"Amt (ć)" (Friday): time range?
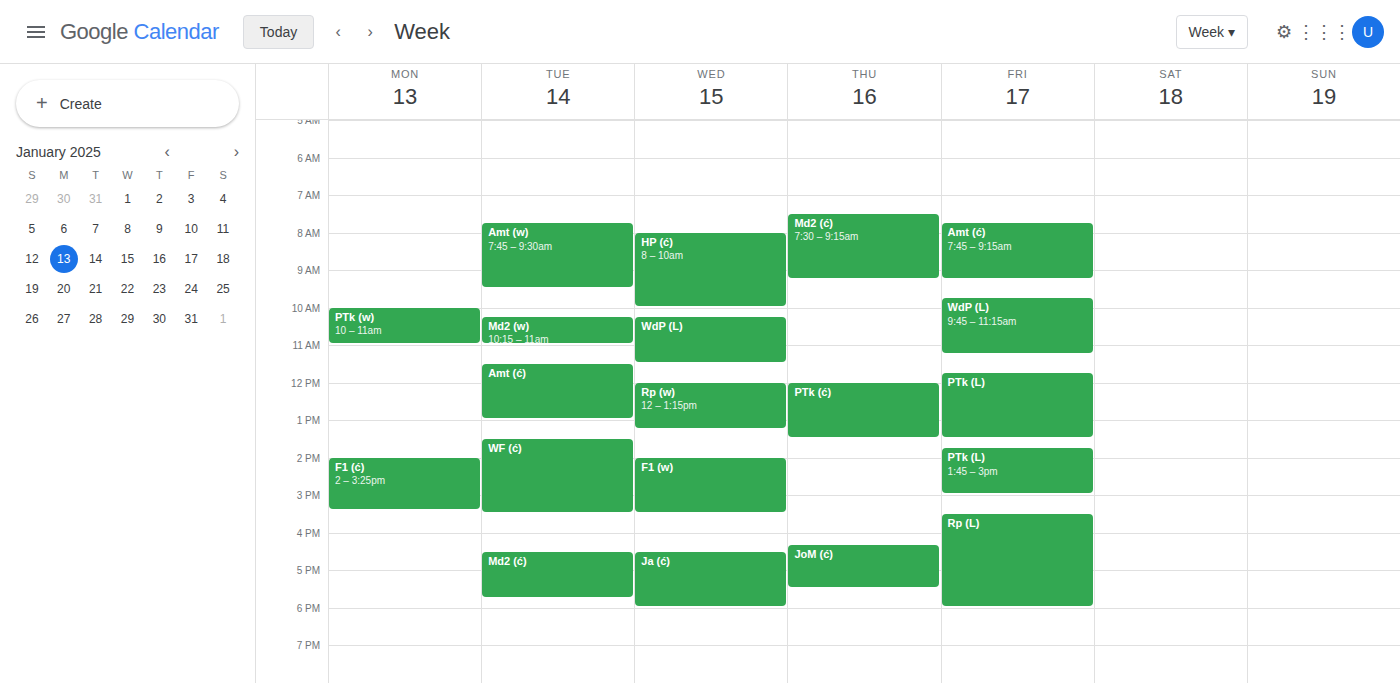
7:45 AM to 9:15 AM